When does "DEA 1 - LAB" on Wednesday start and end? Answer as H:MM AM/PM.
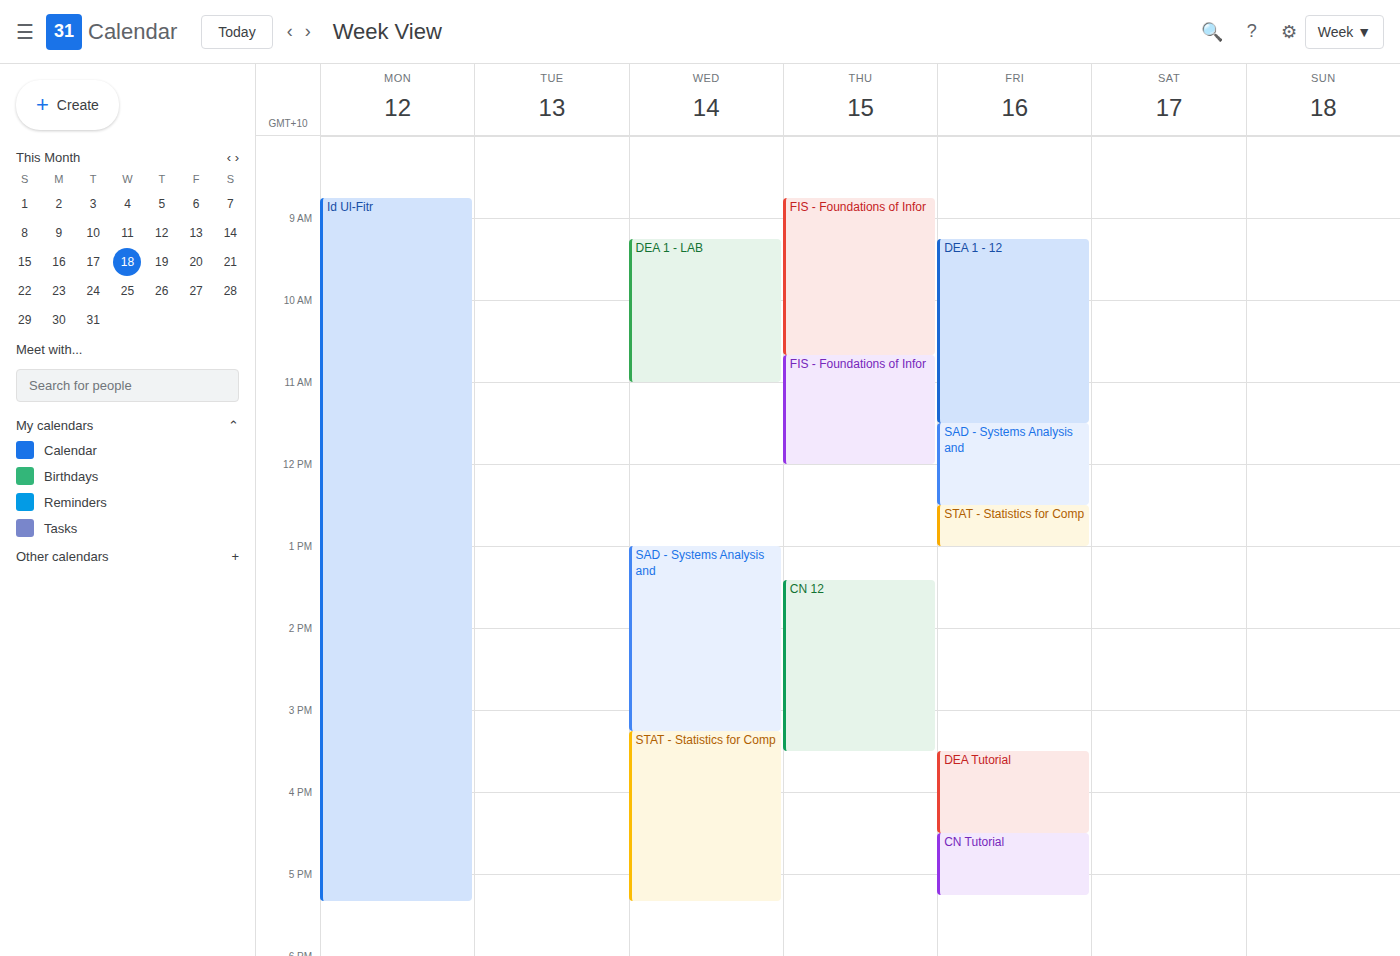
9:15 AM to 11:00 AM